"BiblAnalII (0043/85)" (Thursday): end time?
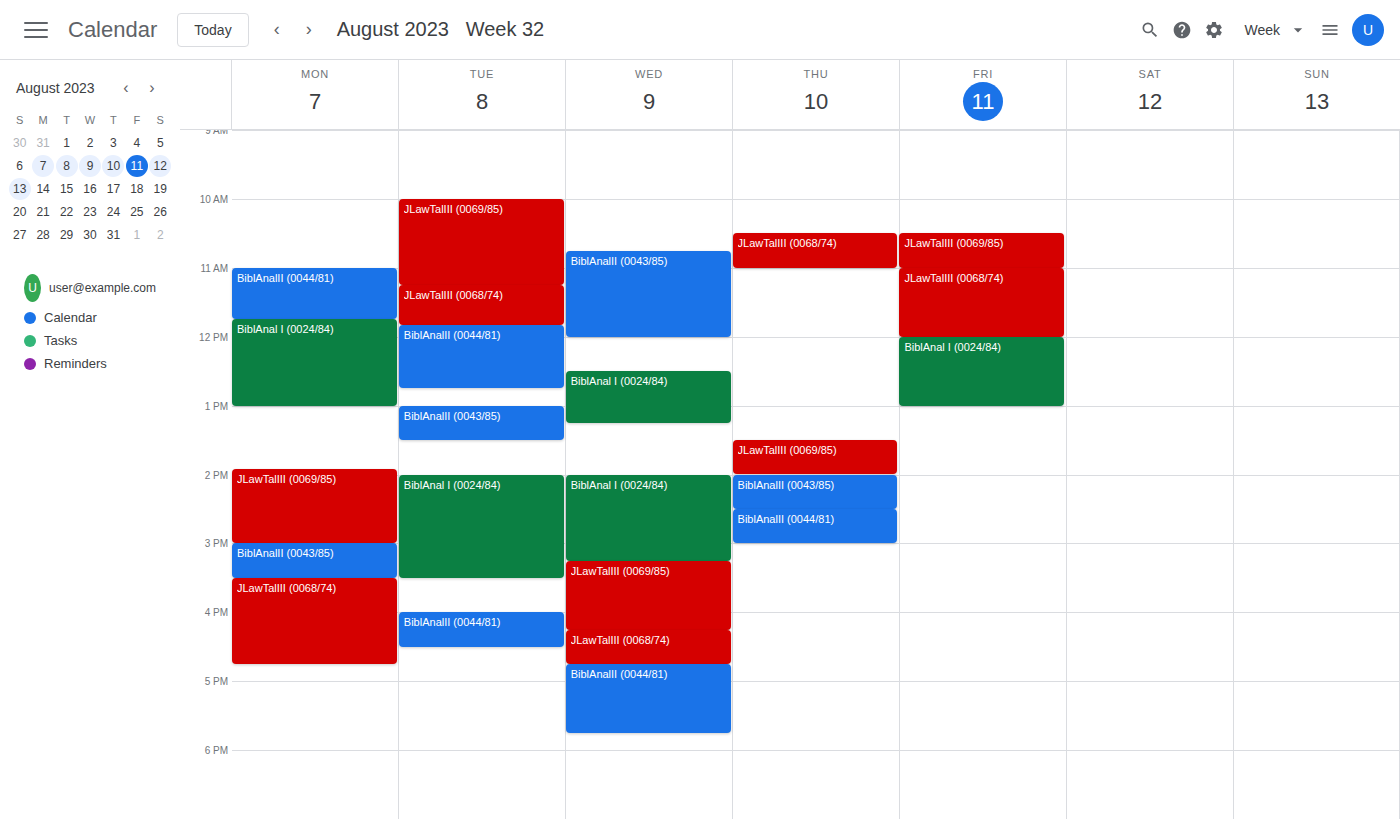
14:30